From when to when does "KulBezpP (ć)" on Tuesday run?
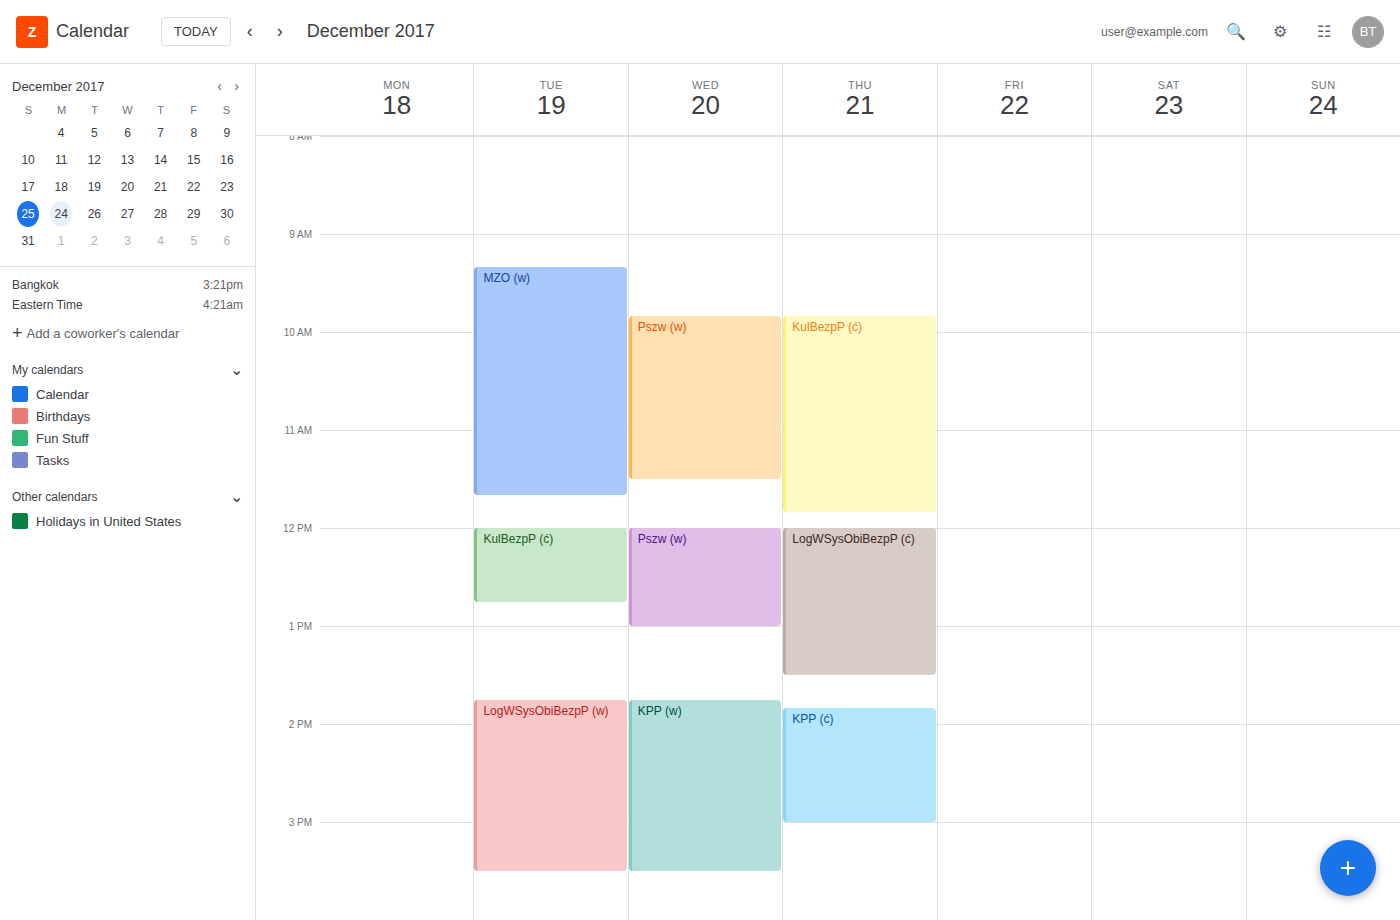
12:00 PM to 12:45 PM